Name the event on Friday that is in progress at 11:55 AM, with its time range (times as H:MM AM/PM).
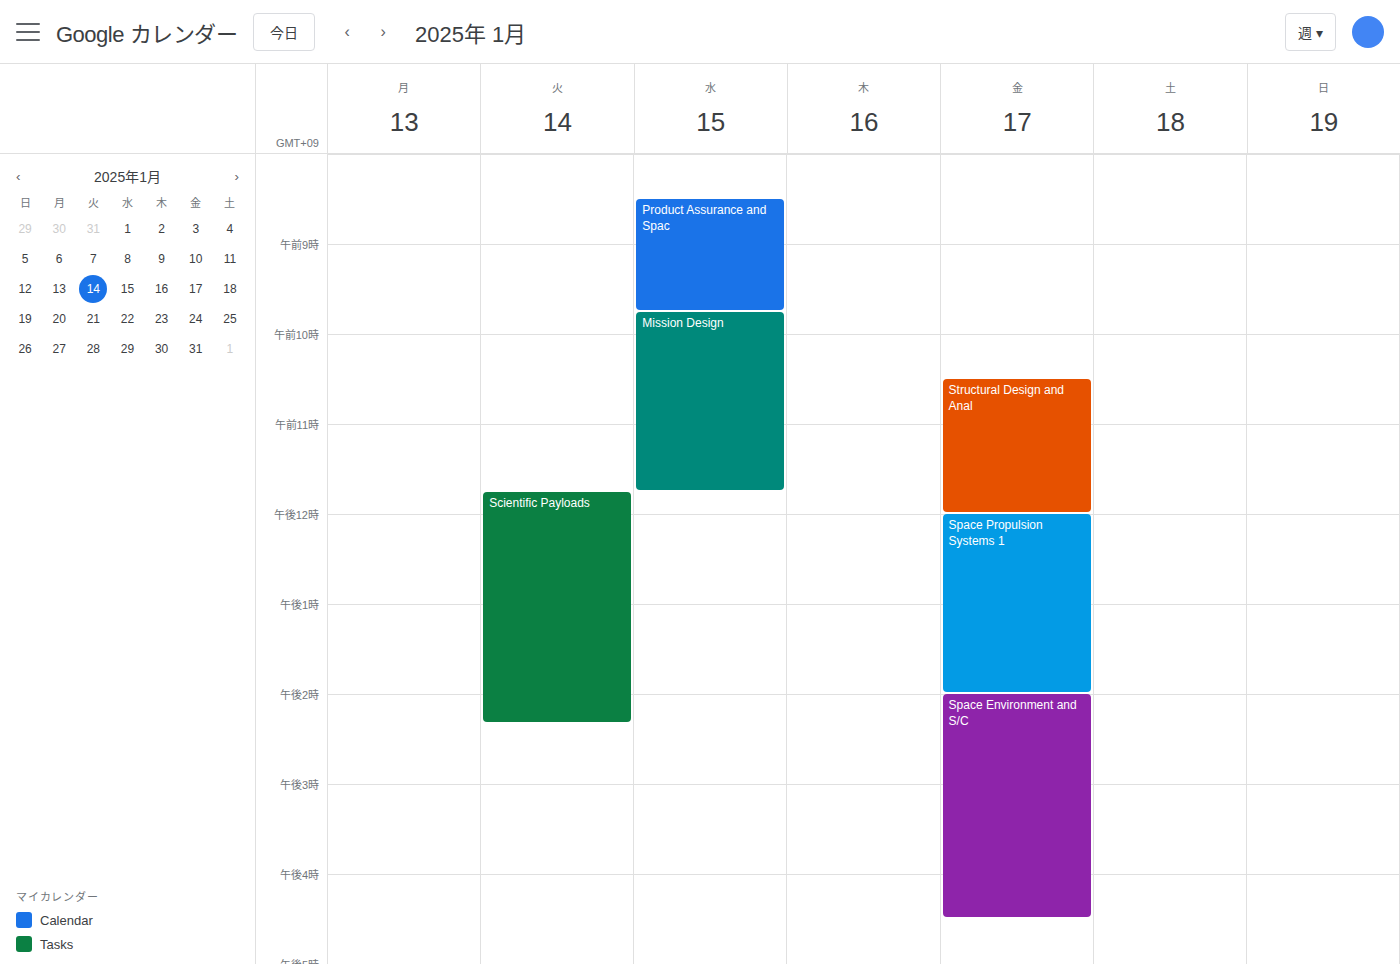
"Structural Design and Anal", 10:30 AM to 12:00 PM